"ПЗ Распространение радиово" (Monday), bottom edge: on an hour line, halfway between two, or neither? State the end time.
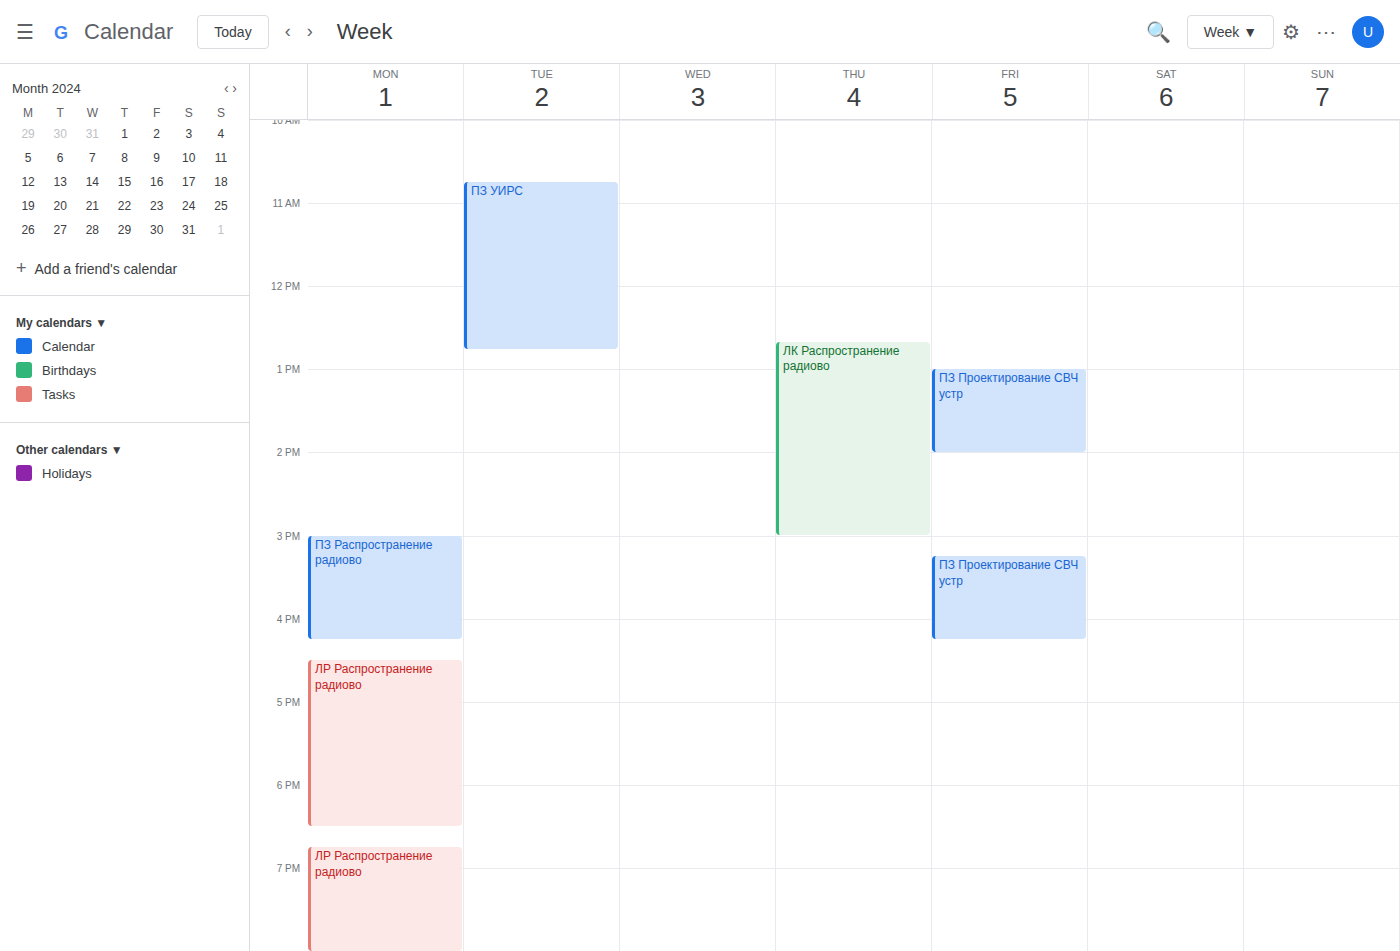
4:15 PM -- neither: a quarter of the way from the 4 PM line to the 5 PM line.